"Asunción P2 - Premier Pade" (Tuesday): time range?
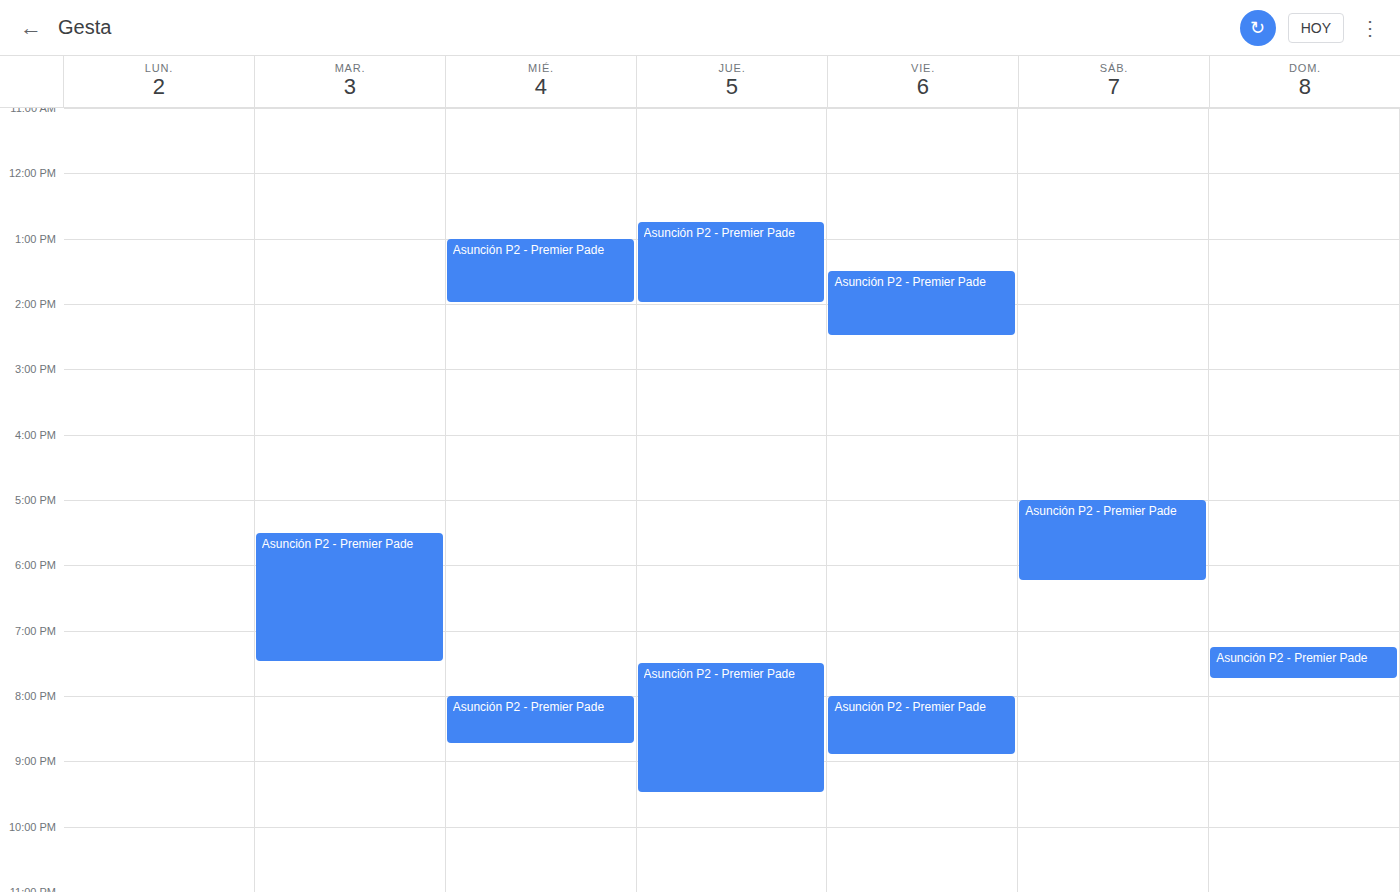
5:30 PM to 7:30 PM